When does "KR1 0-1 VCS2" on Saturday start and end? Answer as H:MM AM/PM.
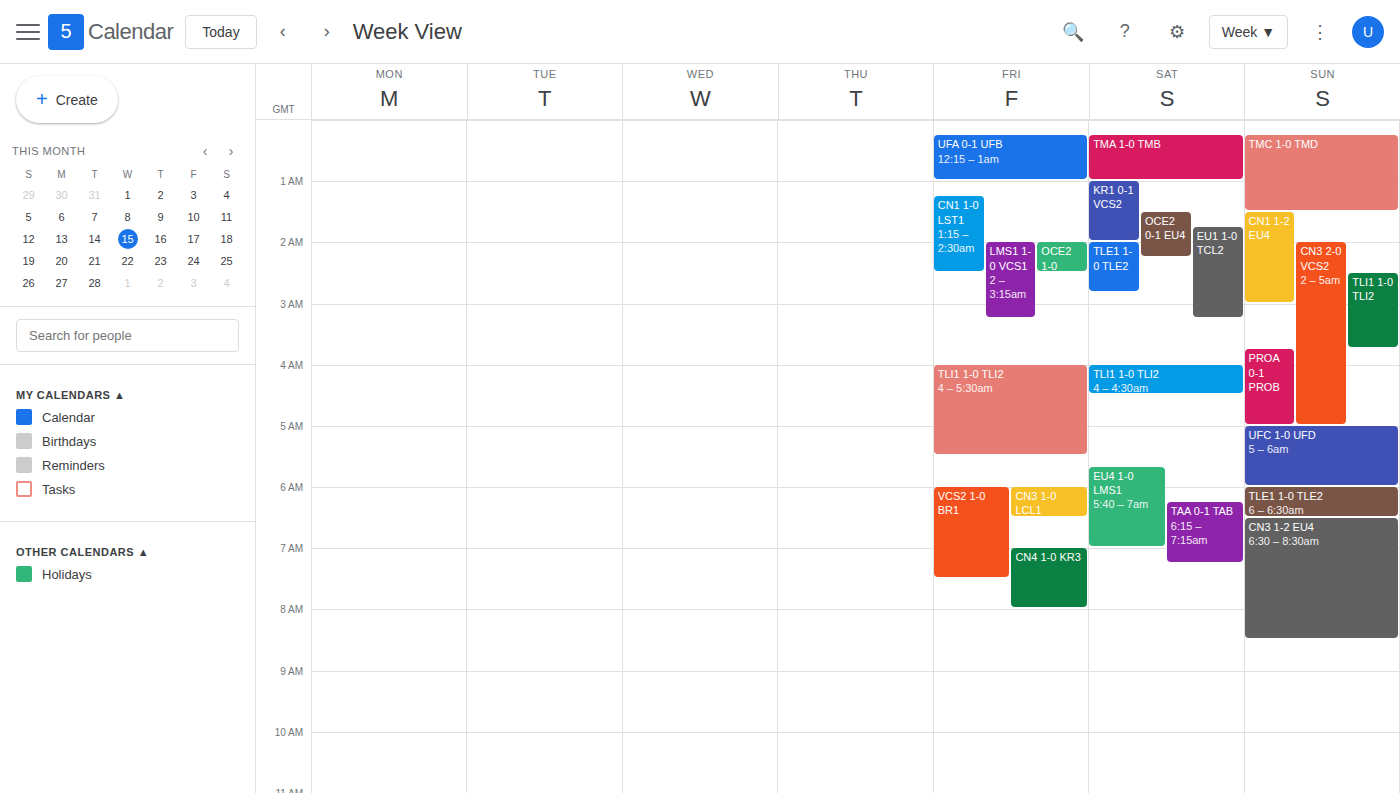
1:00 AM to 2:00 AM